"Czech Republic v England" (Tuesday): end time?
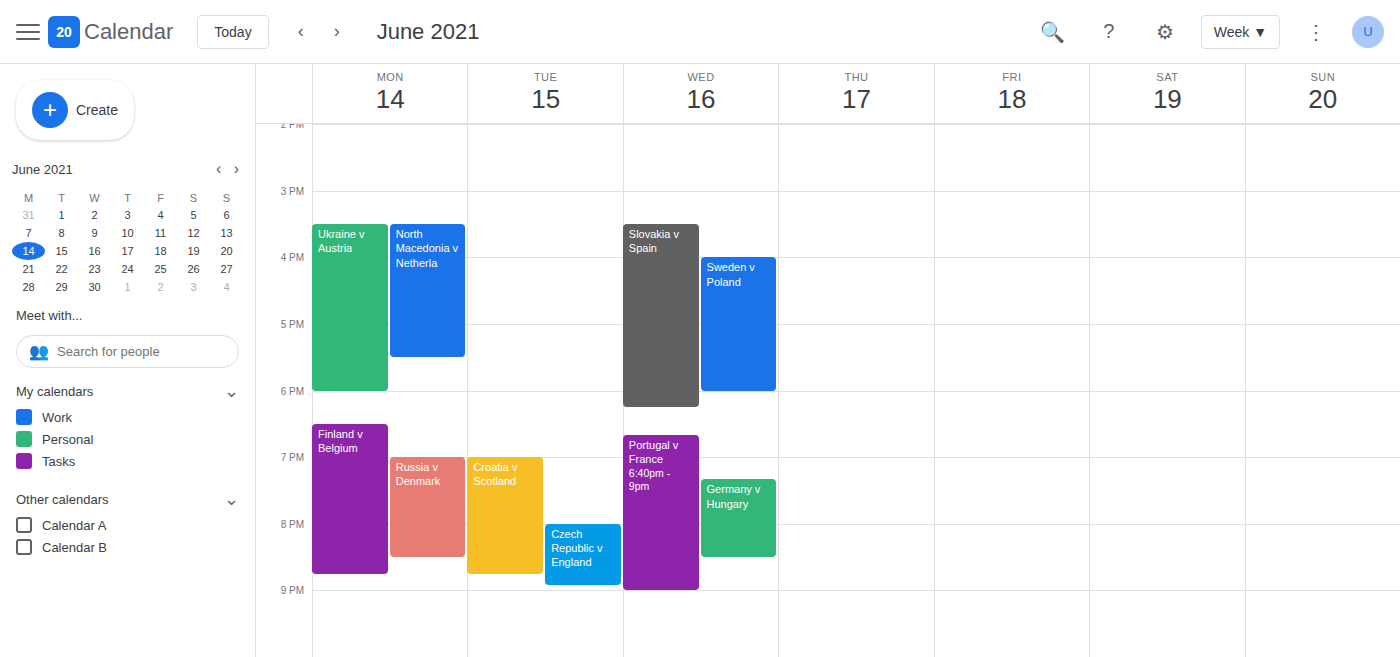
8:55 PM